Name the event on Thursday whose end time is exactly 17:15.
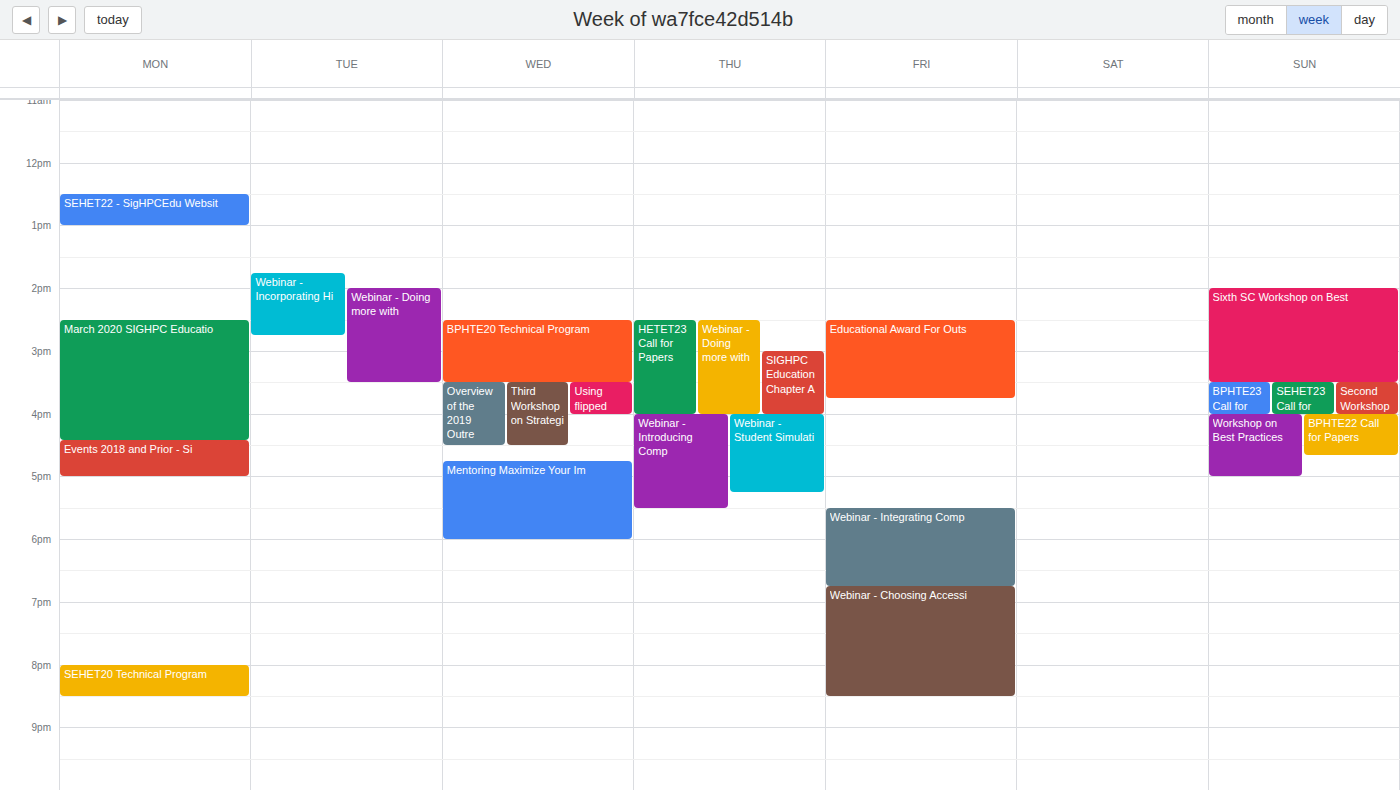
"Webinar - Student Simulati"